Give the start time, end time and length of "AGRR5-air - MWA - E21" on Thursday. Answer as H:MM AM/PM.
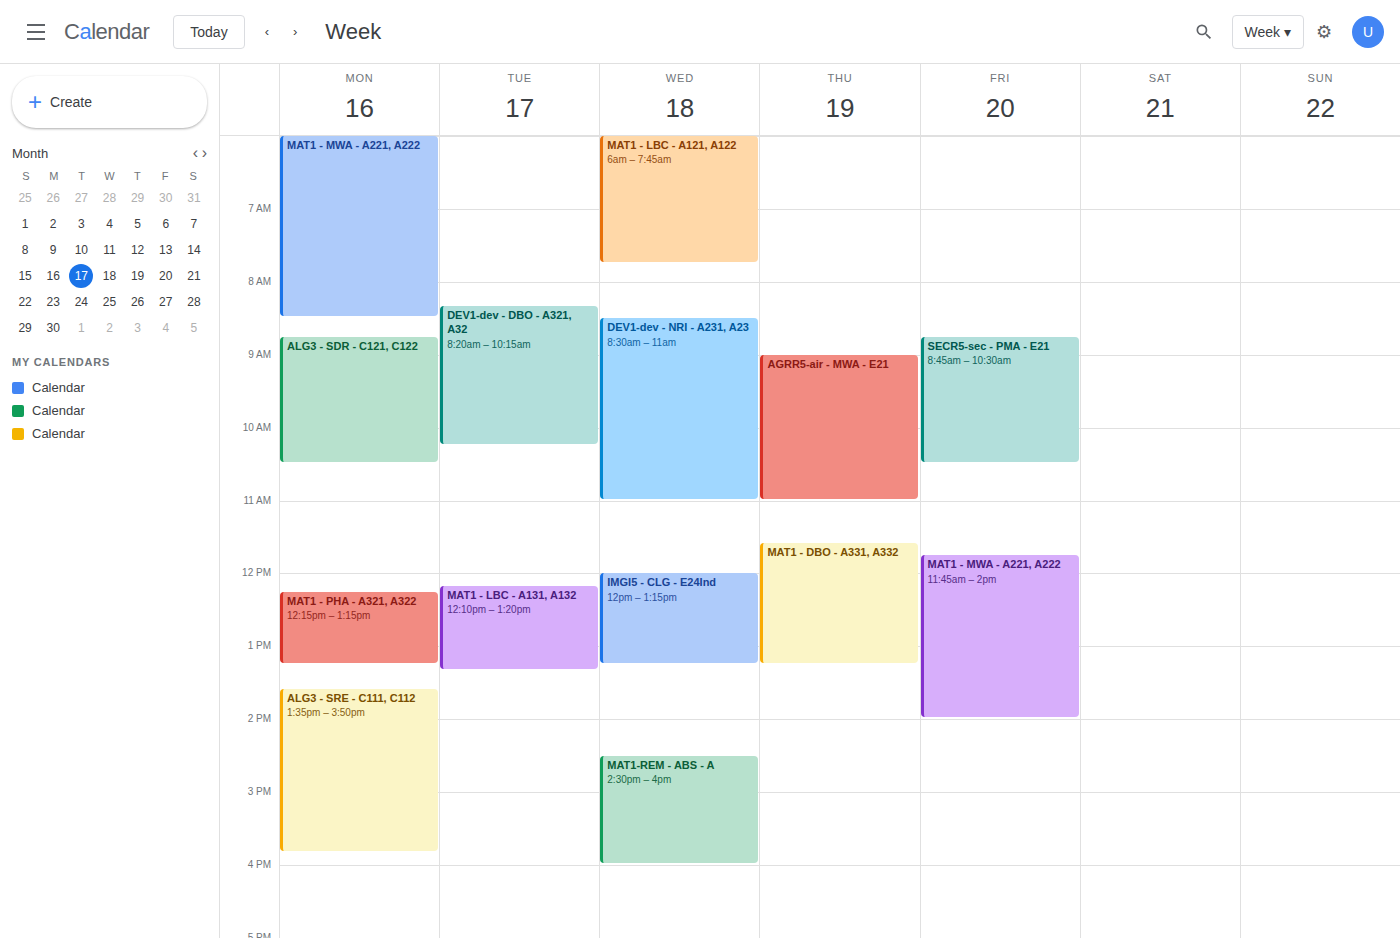
9:00 AM to 11:00 AM, 2 hours